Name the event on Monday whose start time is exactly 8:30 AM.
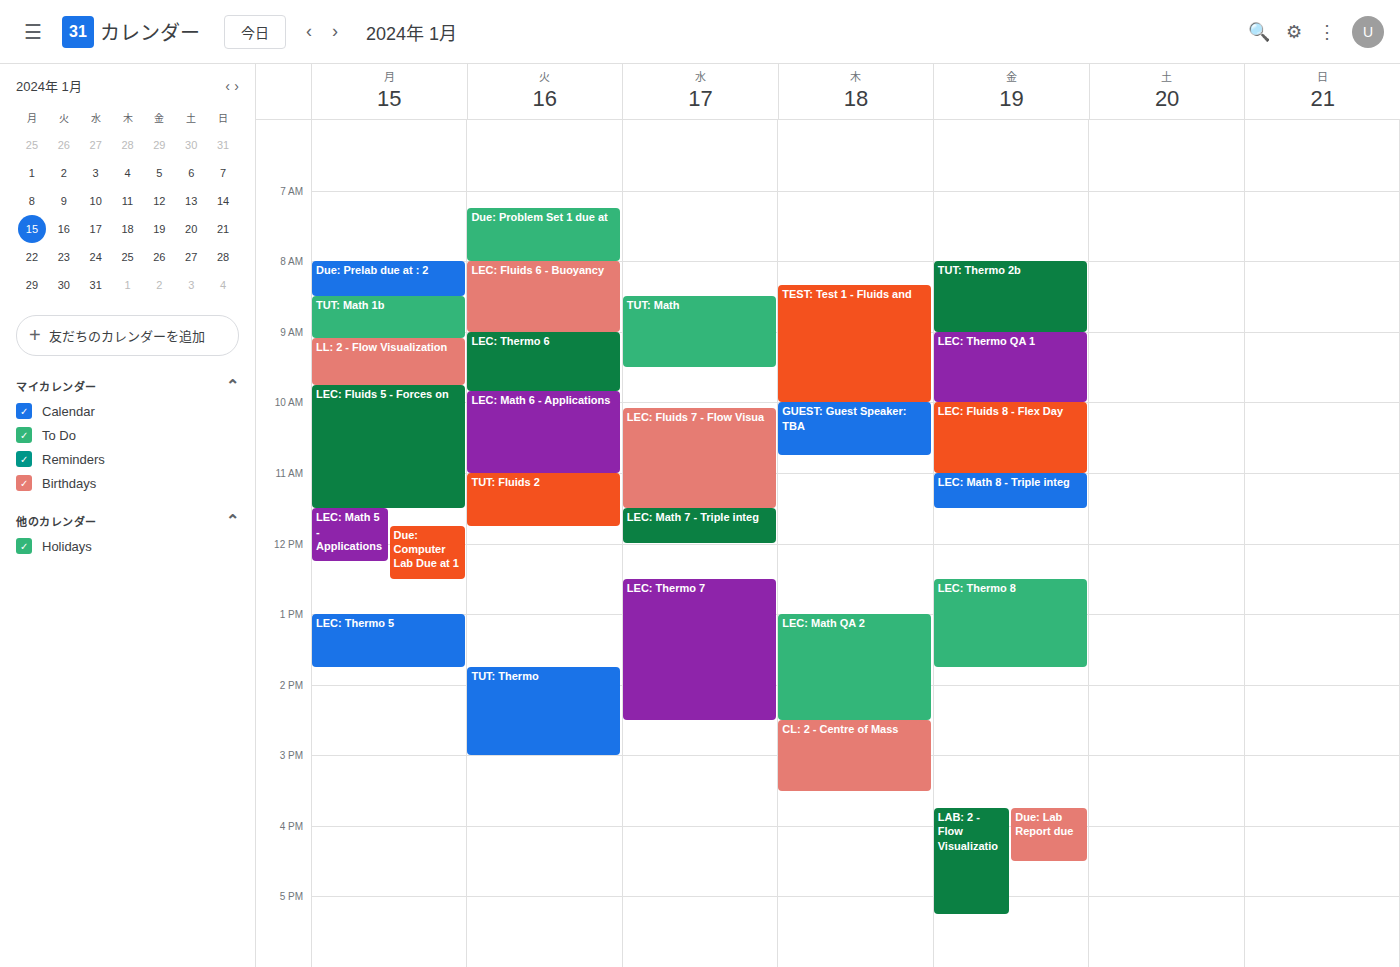
"TUT: Math 1b"